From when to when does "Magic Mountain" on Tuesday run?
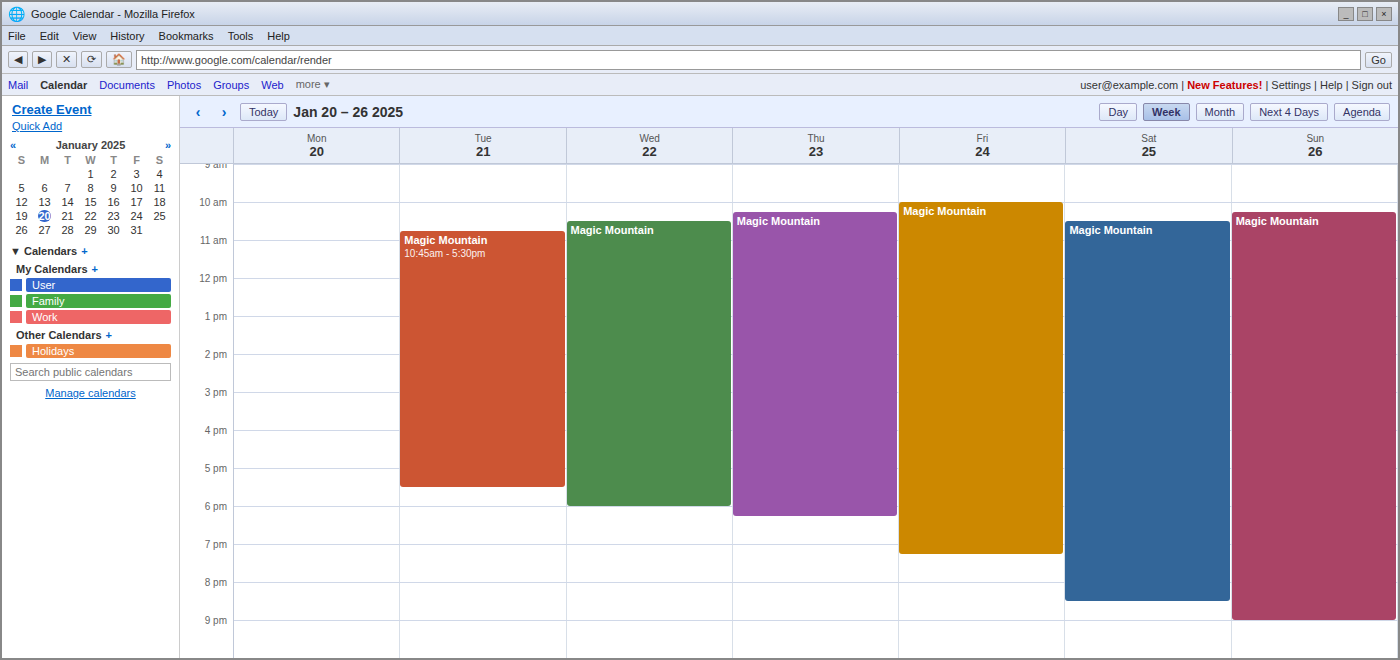
10:45 AM to 5:30 PM